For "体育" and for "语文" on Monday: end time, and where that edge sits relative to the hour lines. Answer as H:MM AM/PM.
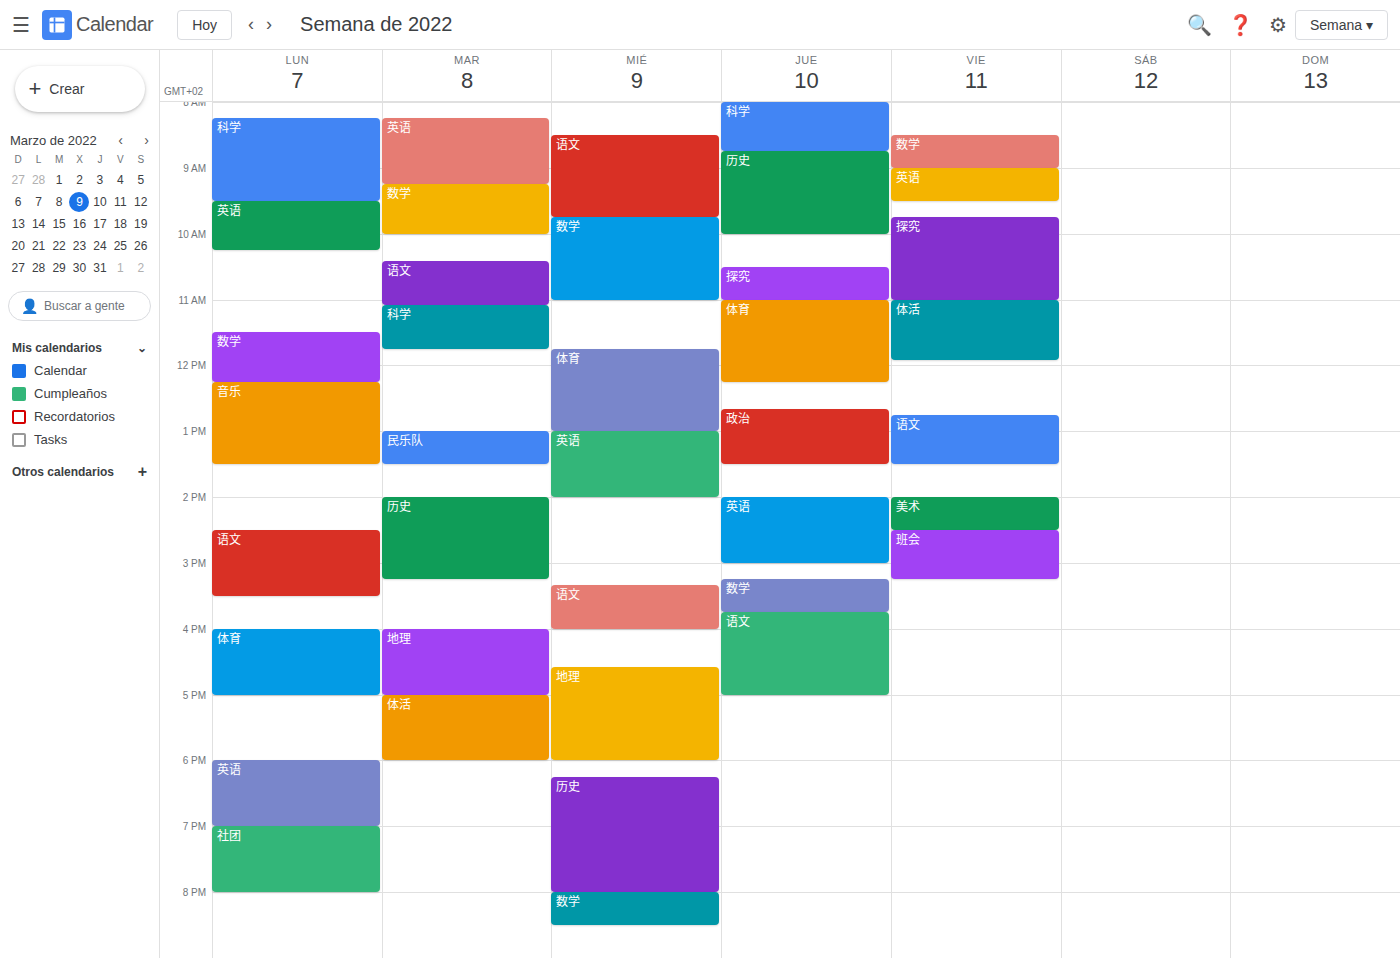
"体育": 5:00 PM, exactly on the 5 PM line. "语文": 3:30 PM, halfway between the 3 PM and 4 PM lines.